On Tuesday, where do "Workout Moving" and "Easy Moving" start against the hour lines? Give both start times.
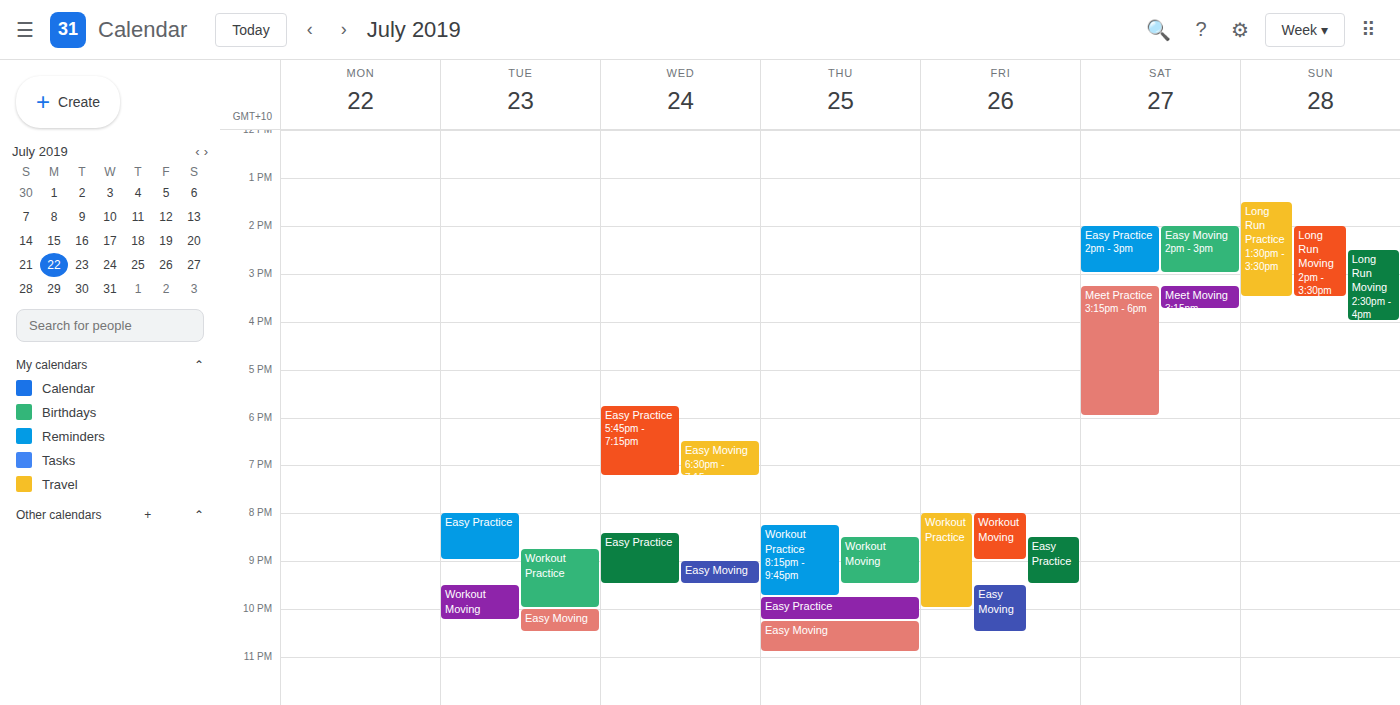
"Workout Moving": 21:30, halfway between the 21:00 and 22:00 lines. "Easy Moving": 22:00, exactly on the 22:00 line.